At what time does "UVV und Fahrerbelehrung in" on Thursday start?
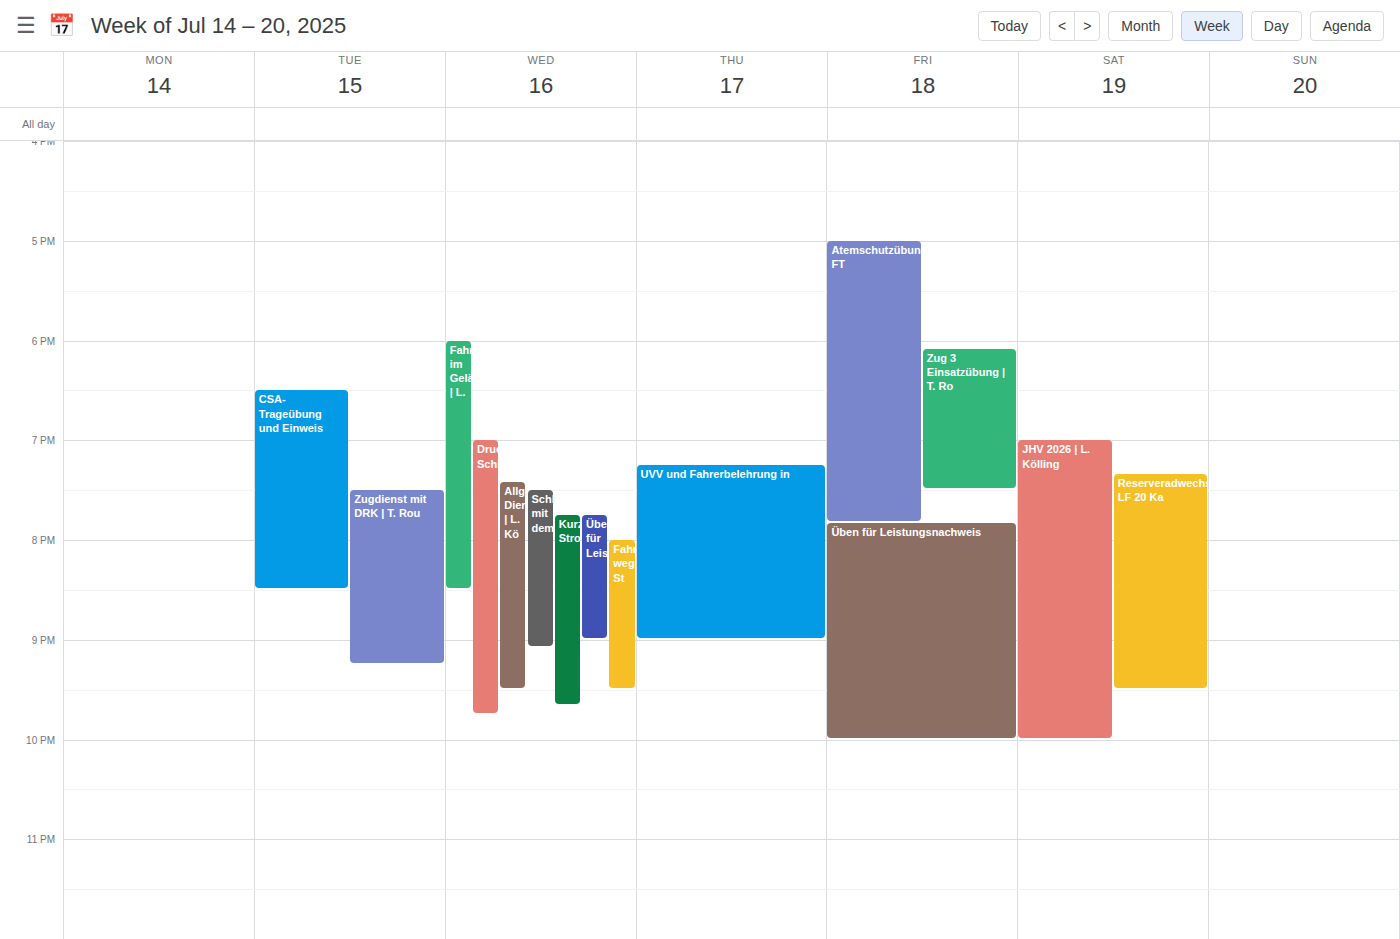
7:15 PM